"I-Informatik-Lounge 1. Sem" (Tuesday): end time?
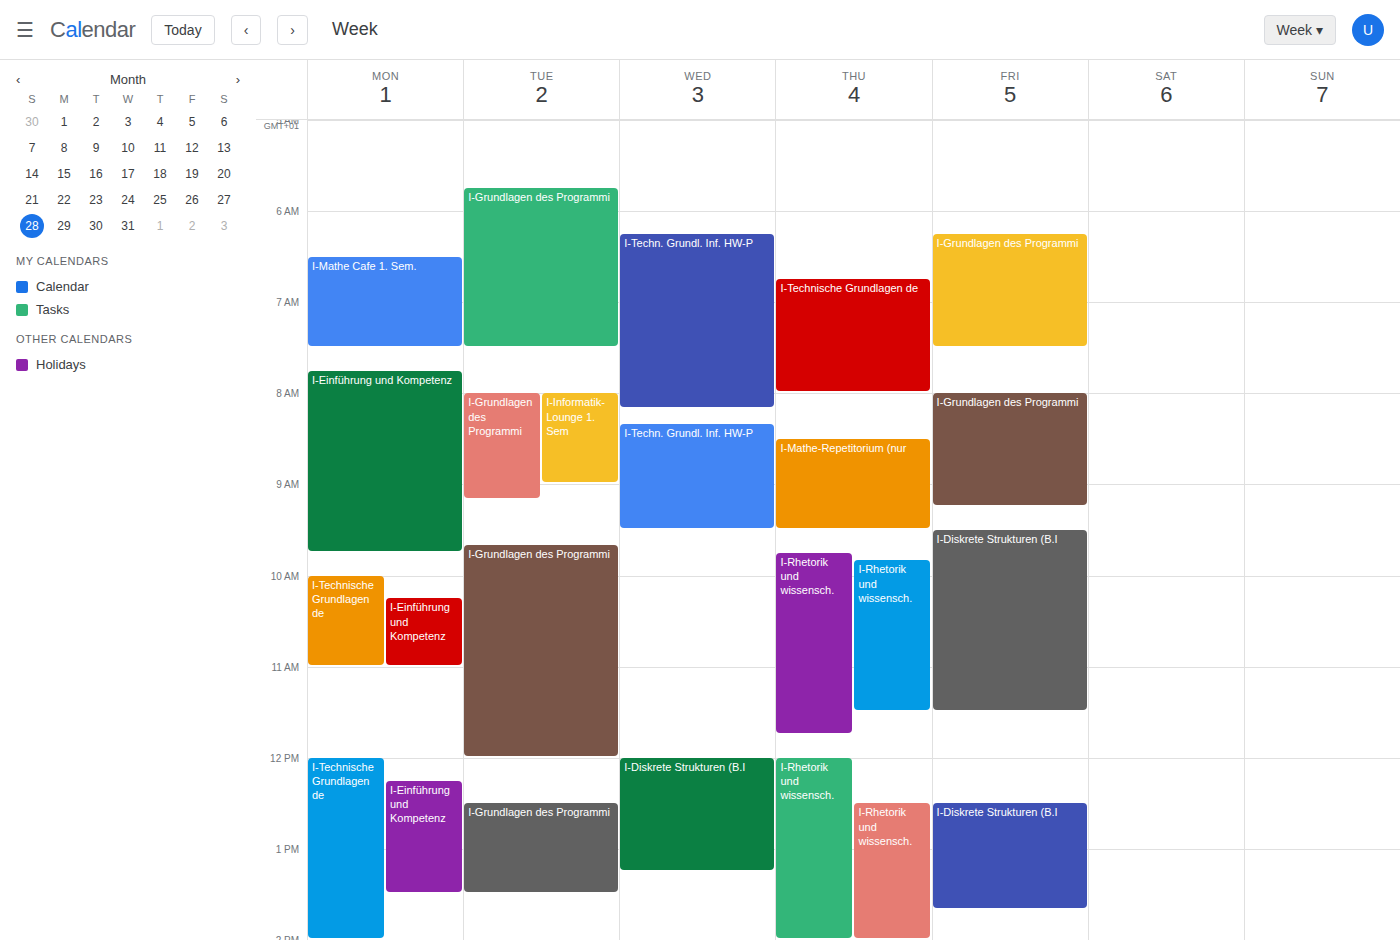
9:00 AM